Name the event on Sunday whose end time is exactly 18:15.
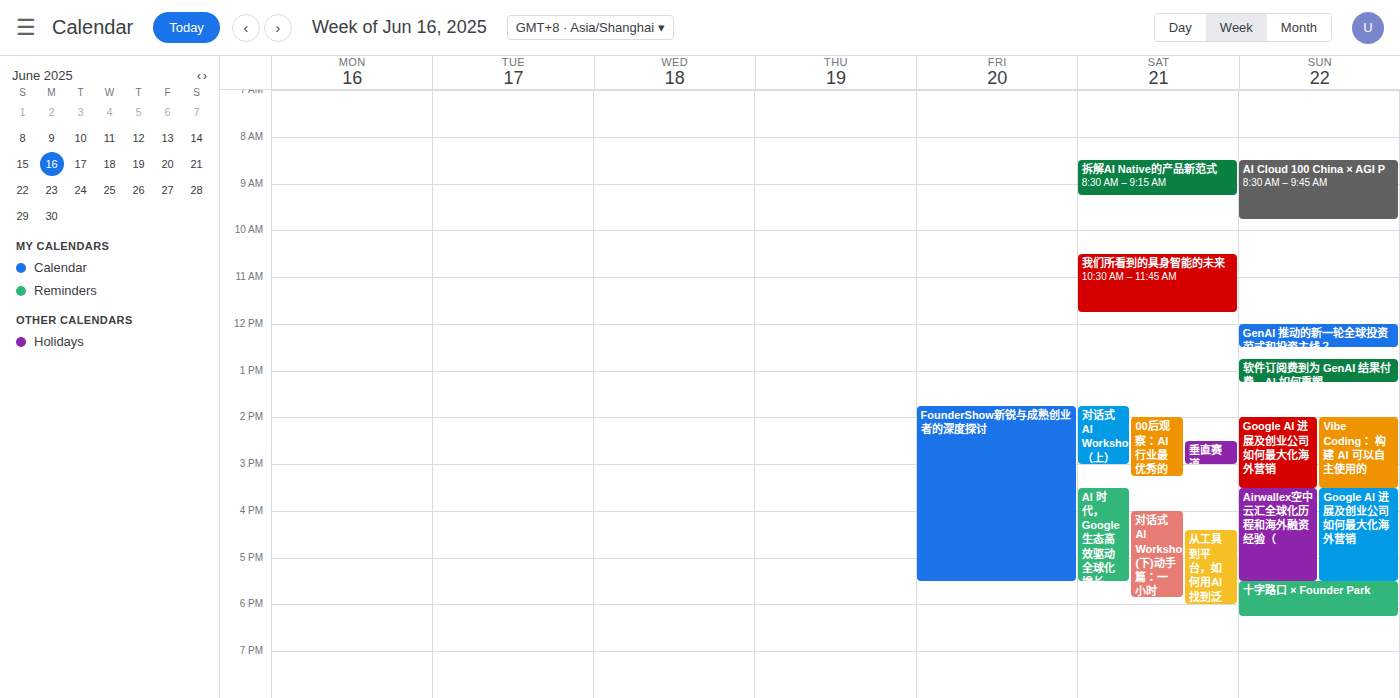
"十字路口 × Founder Park"